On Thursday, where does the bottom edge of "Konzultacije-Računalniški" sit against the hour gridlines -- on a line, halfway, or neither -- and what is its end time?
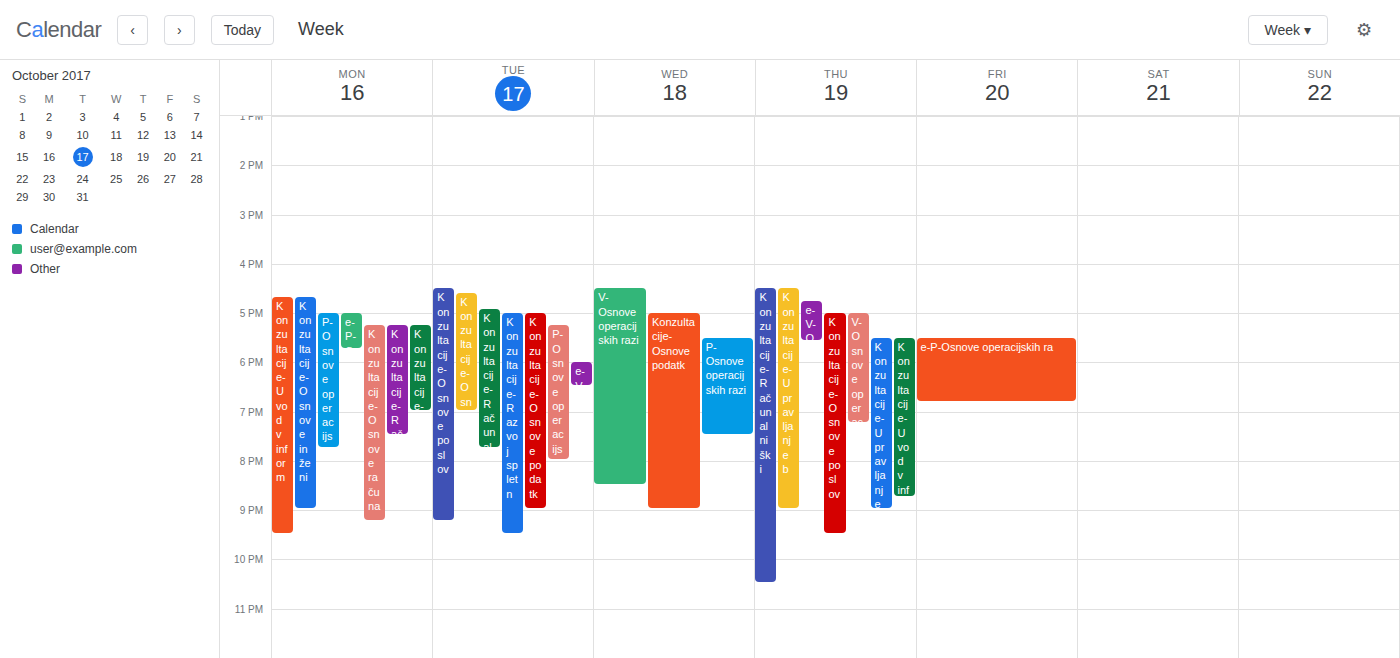
22:30 -- halfway between the 22:00 and 23:00 lines.